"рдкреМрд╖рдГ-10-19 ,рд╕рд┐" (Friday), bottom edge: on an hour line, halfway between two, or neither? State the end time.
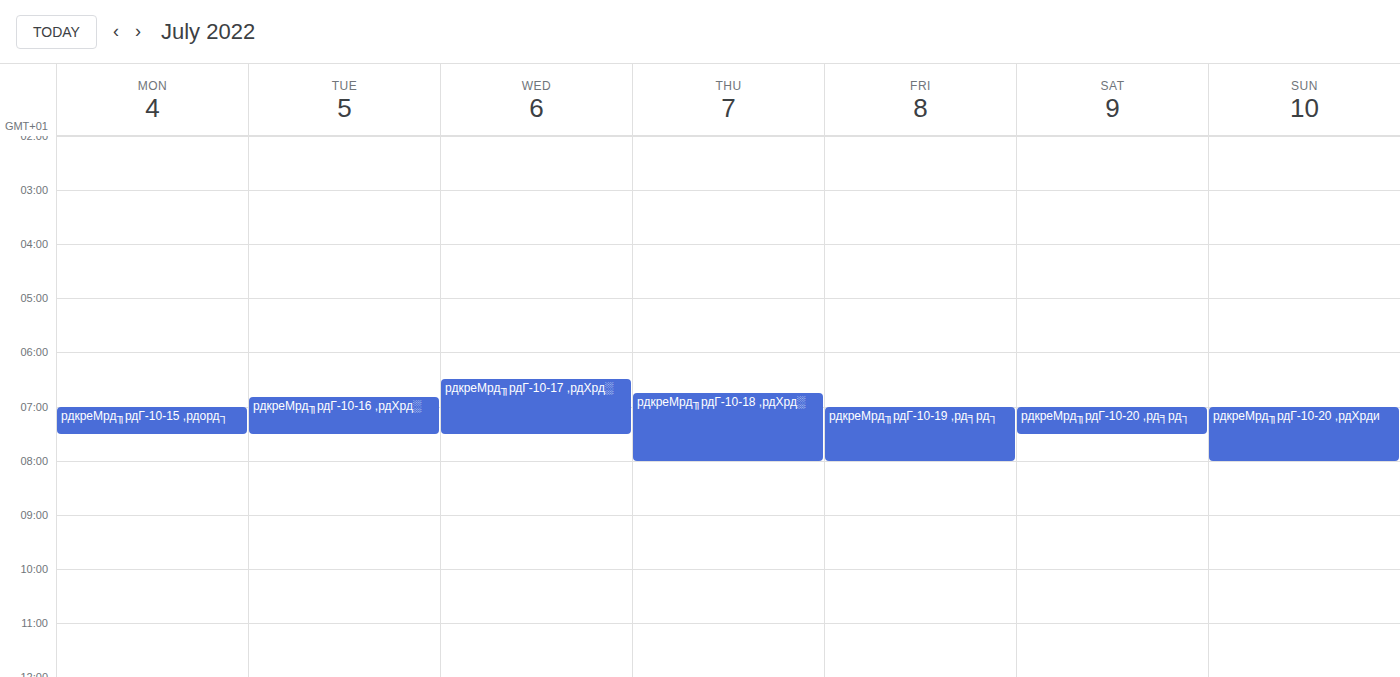
8:00 AM -- exactly on the 8 AM line.